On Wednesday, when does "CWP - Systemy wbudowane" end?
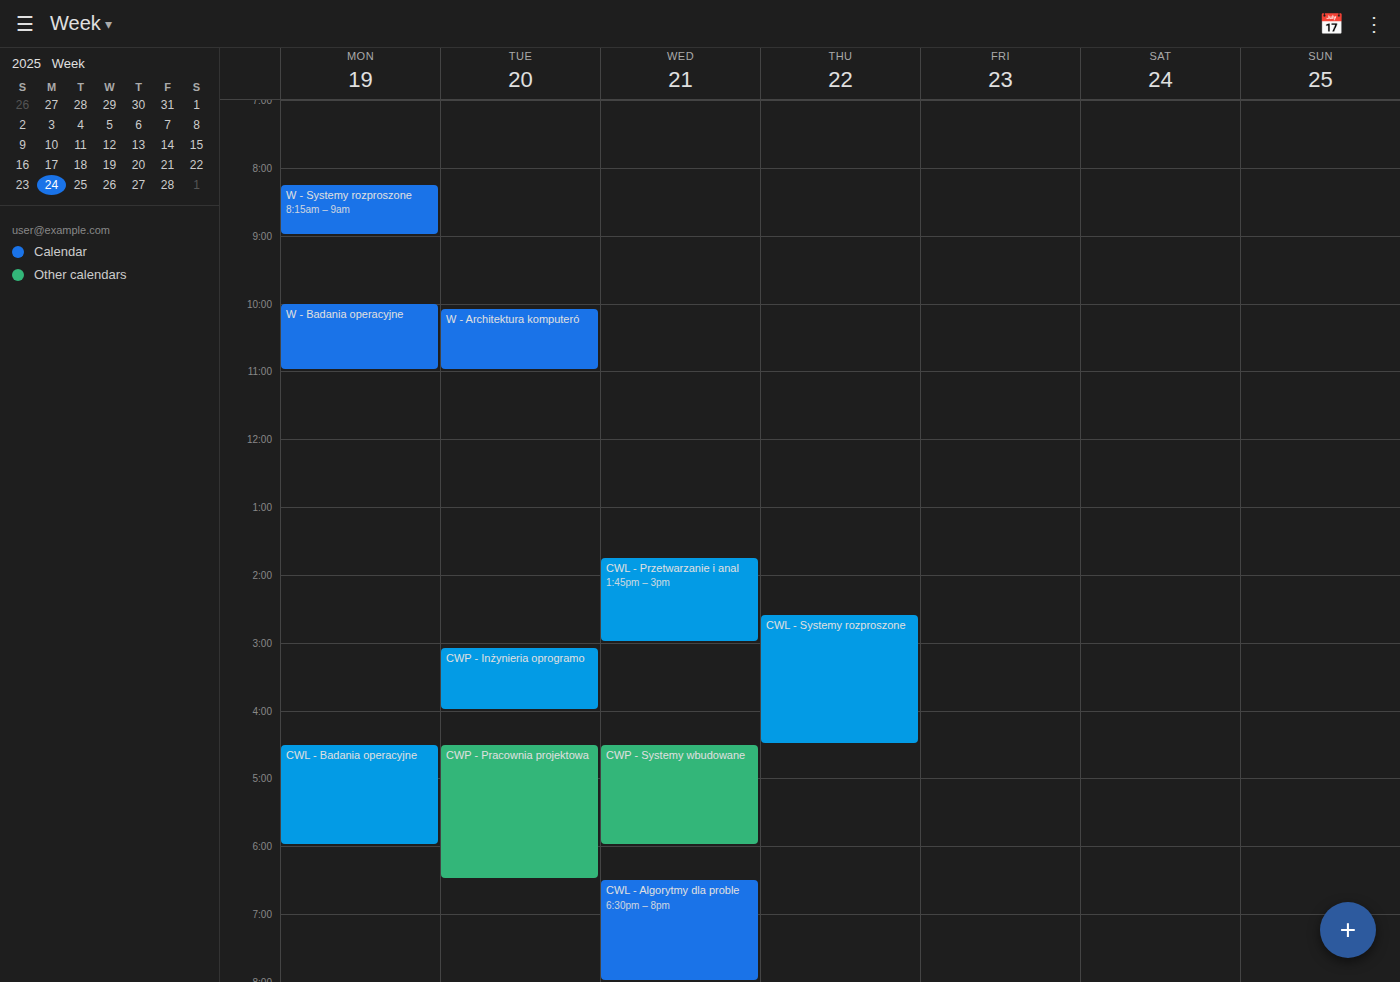
6:00 PM